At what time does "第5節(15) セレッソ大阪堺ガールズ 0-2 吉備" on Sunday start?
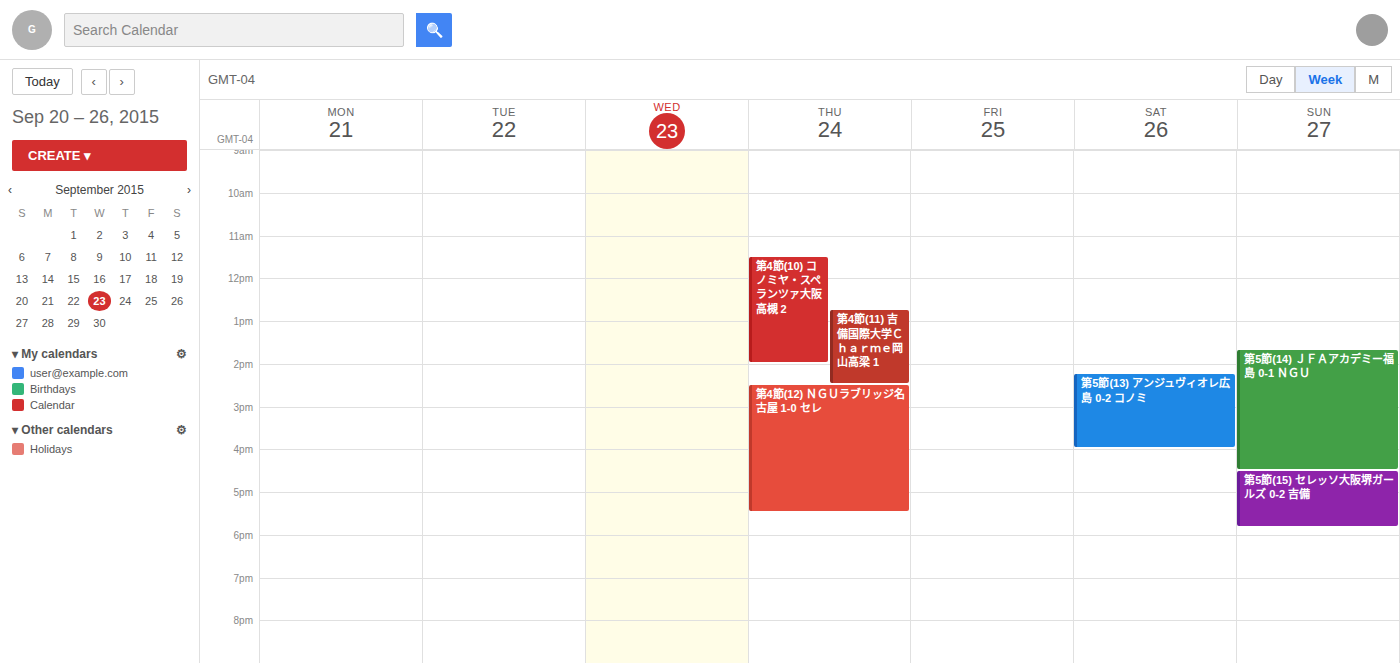
4:30 PM